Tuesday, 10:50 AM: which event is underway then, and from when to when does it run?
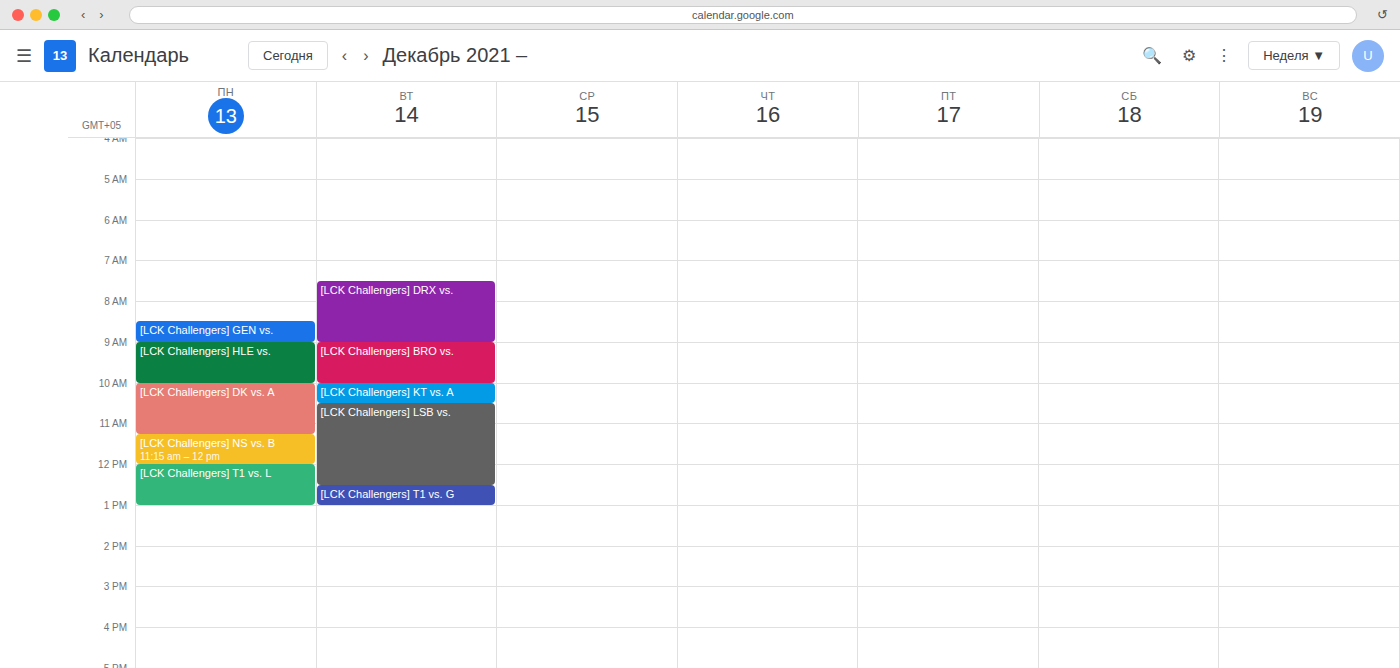
"[LCK Challengers] LSB vs.", 10:30 AM to 12:30 PM